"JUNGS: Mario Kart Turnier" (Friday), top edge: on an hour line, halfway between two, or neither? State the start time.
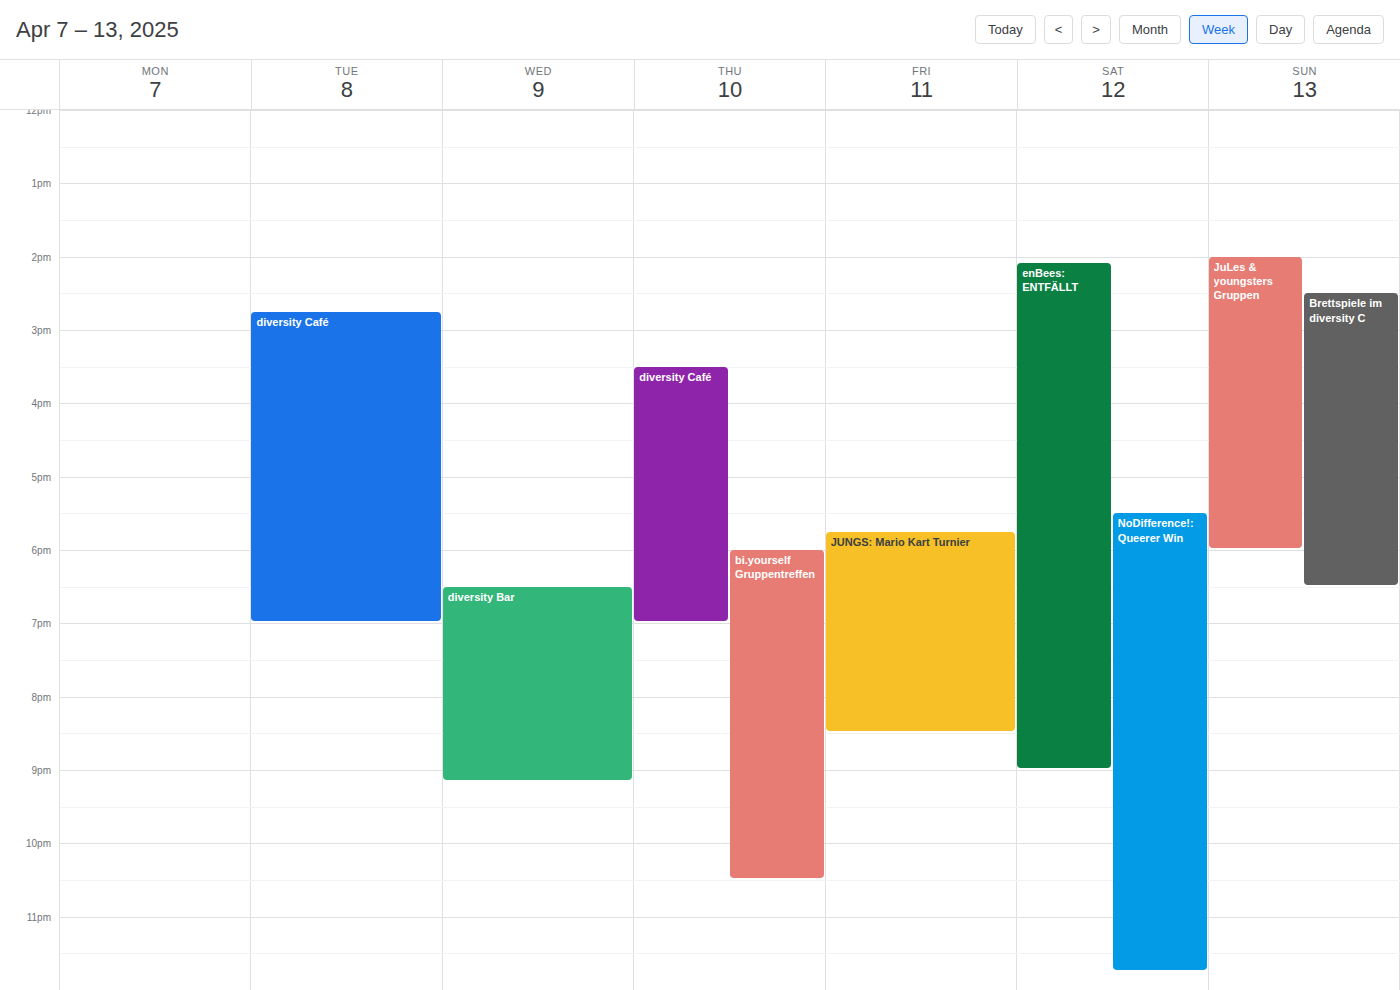
5:45 PM -- neither: three quarters of the way from the 5 PM line to the 6 PM line.